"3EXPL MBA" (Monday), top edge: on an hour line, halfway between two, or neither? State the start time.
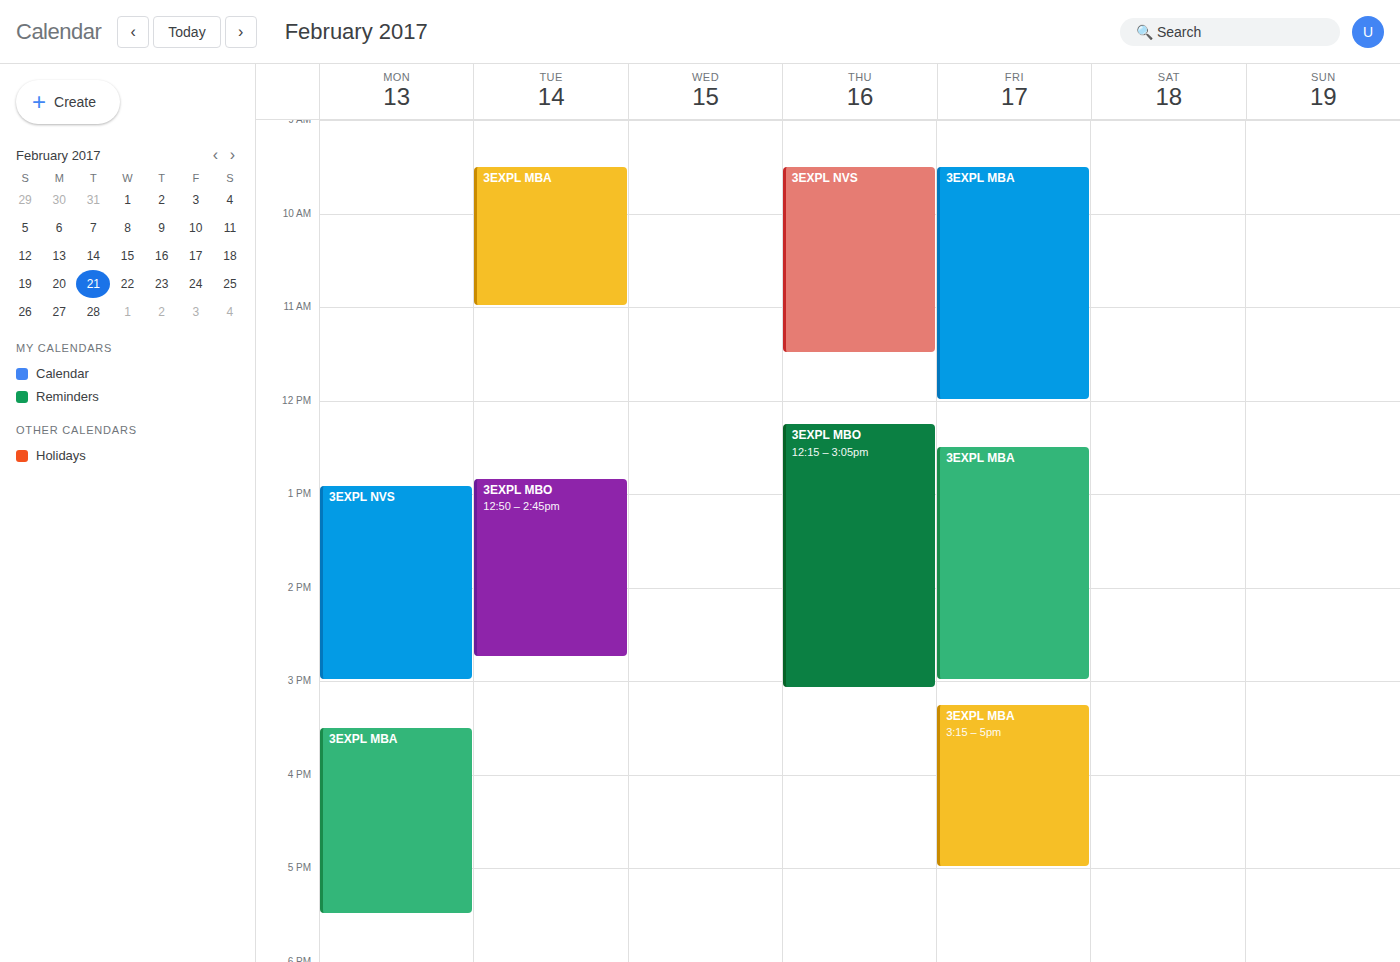
3:30 PM -- halfway between the 3 PM and 4 PM lines.